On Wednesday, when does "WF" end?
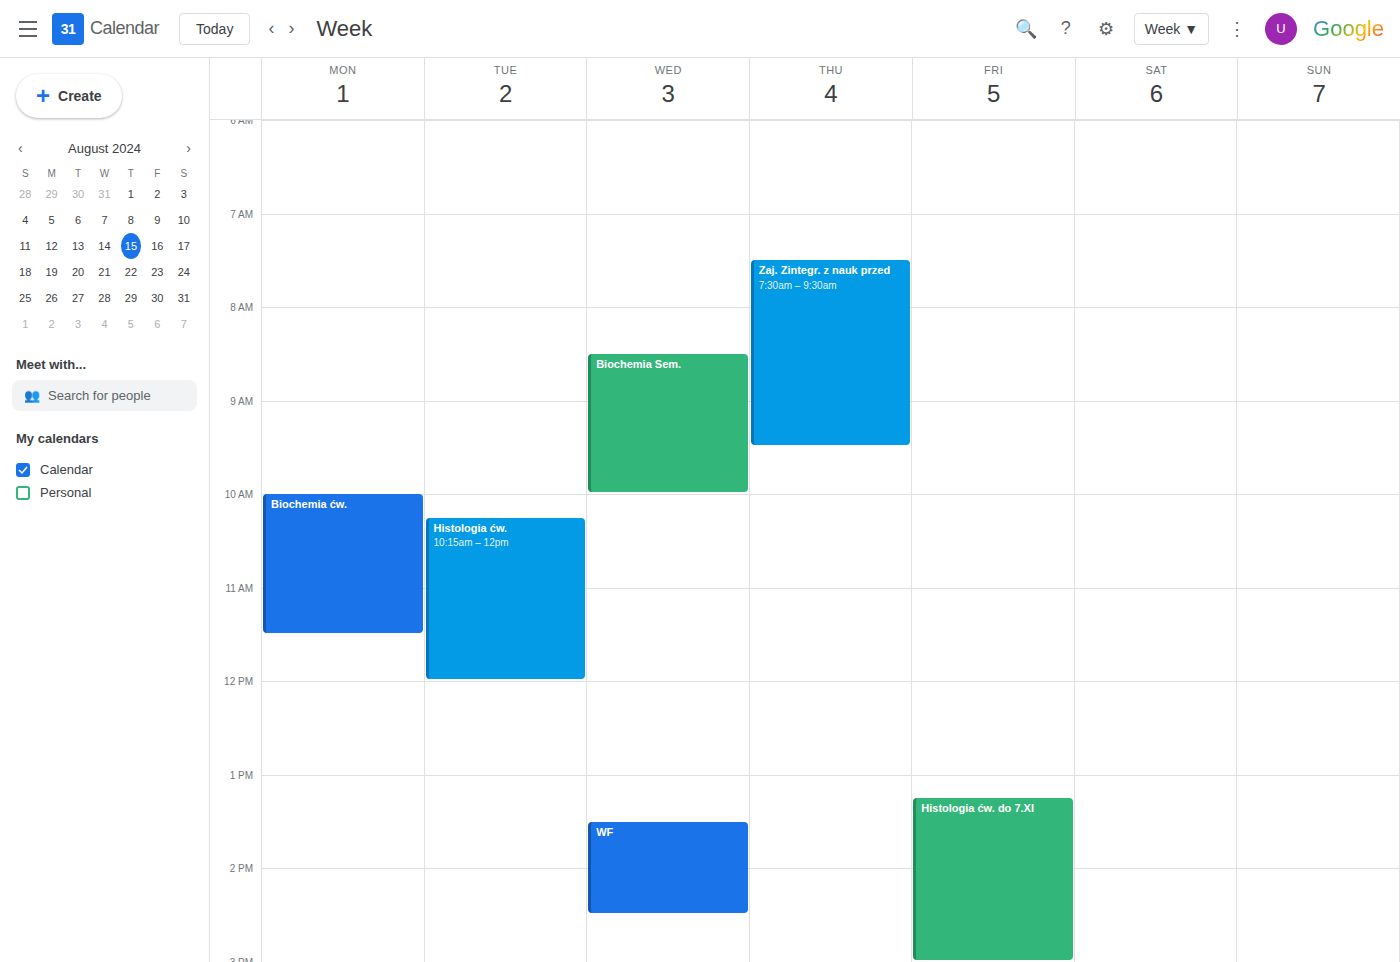
2:30 PM